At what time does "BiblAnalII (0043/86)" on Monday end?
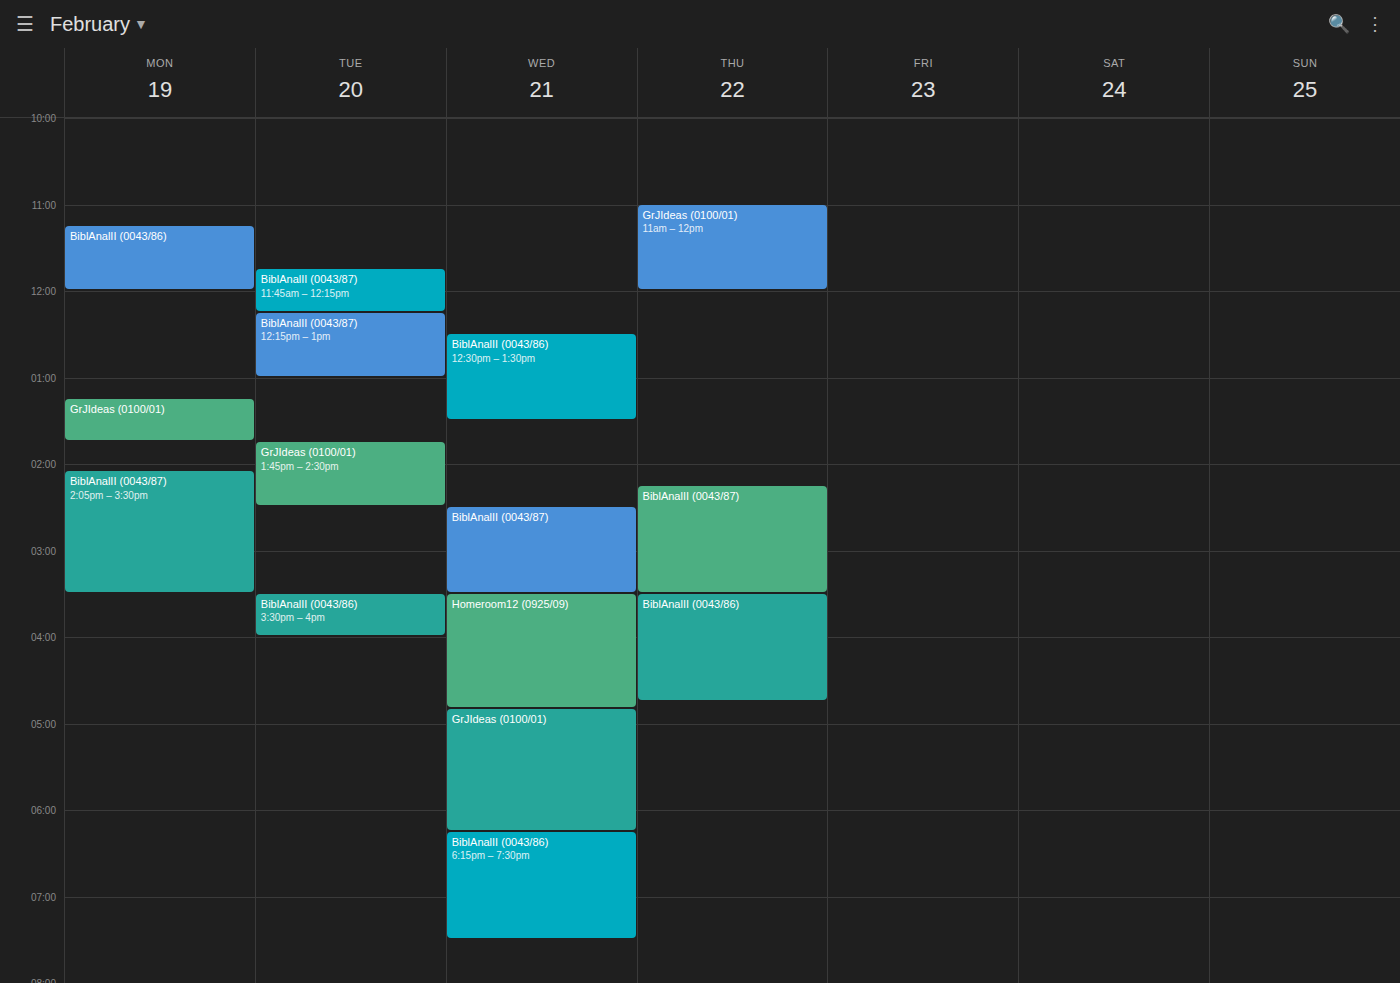
12:00 PM